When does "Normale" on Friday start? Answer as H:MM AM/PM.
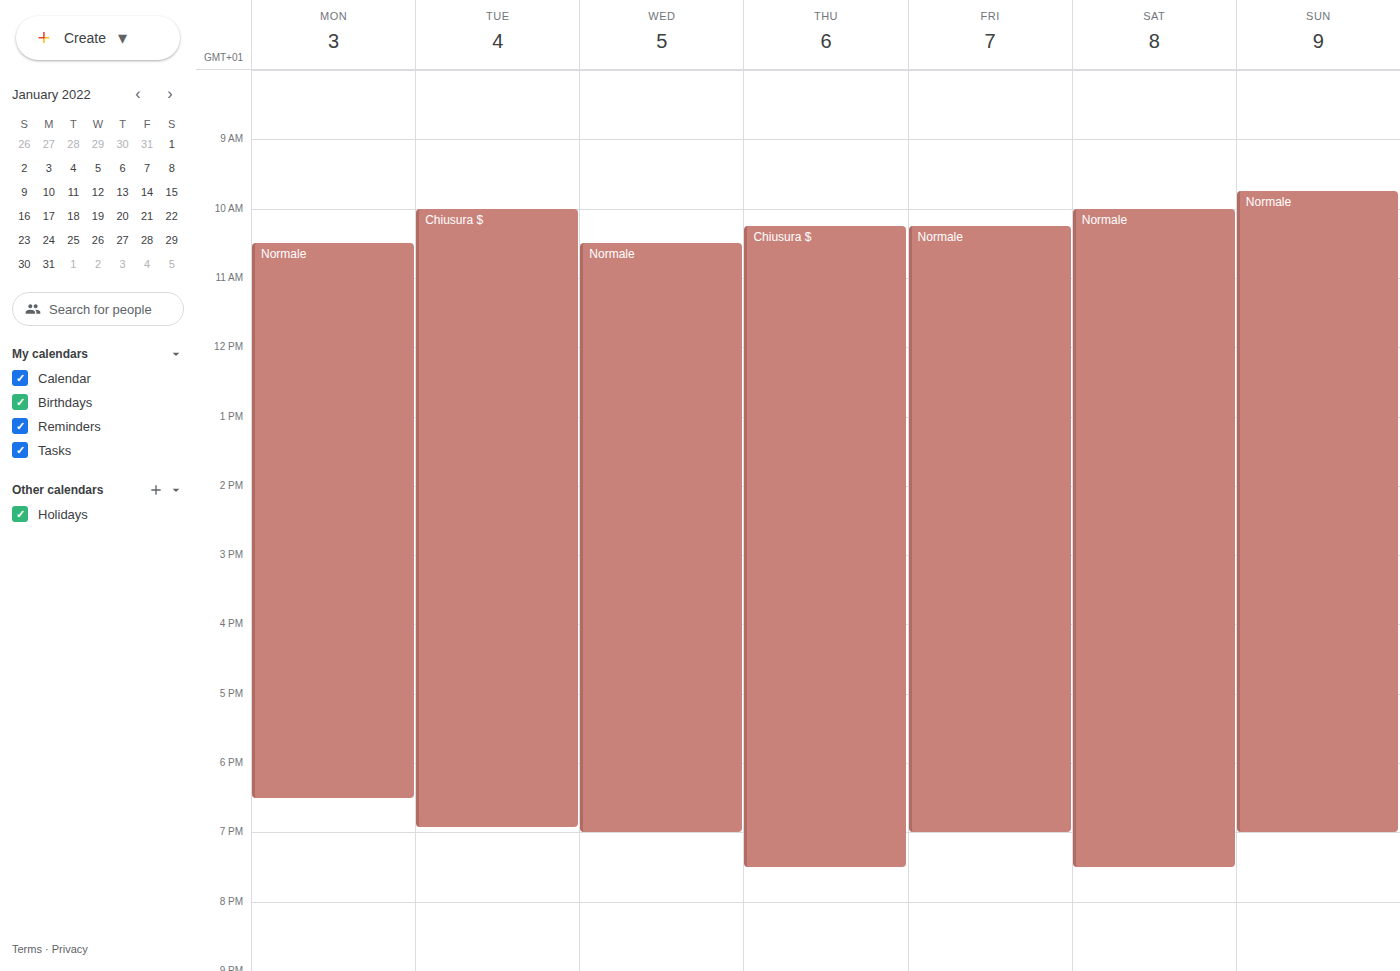
10:15 AM